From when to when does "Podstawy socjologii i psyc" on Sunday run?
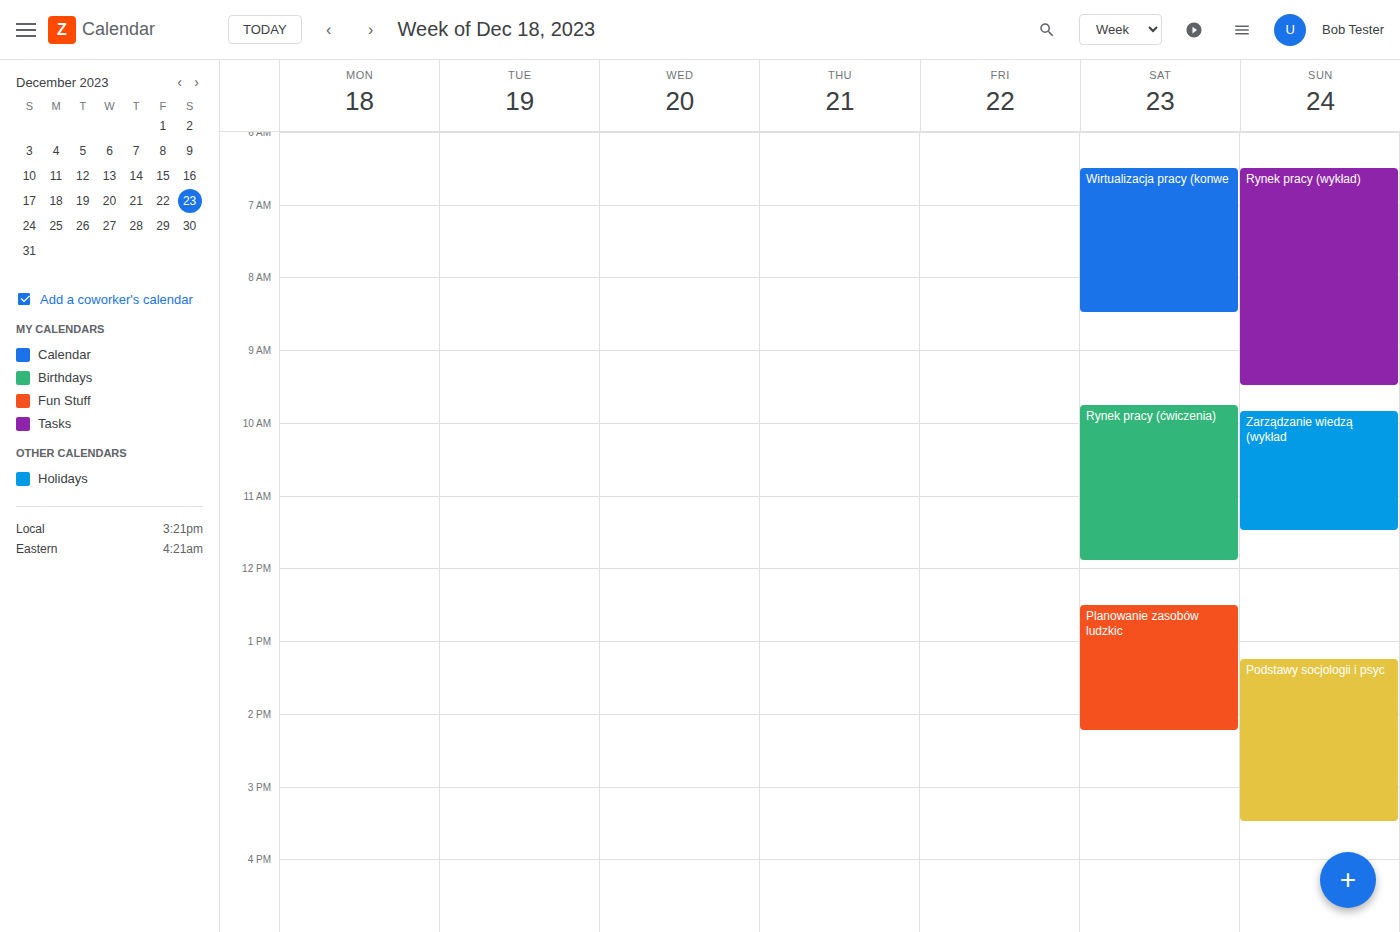
1:15 PM to 3:30 PM